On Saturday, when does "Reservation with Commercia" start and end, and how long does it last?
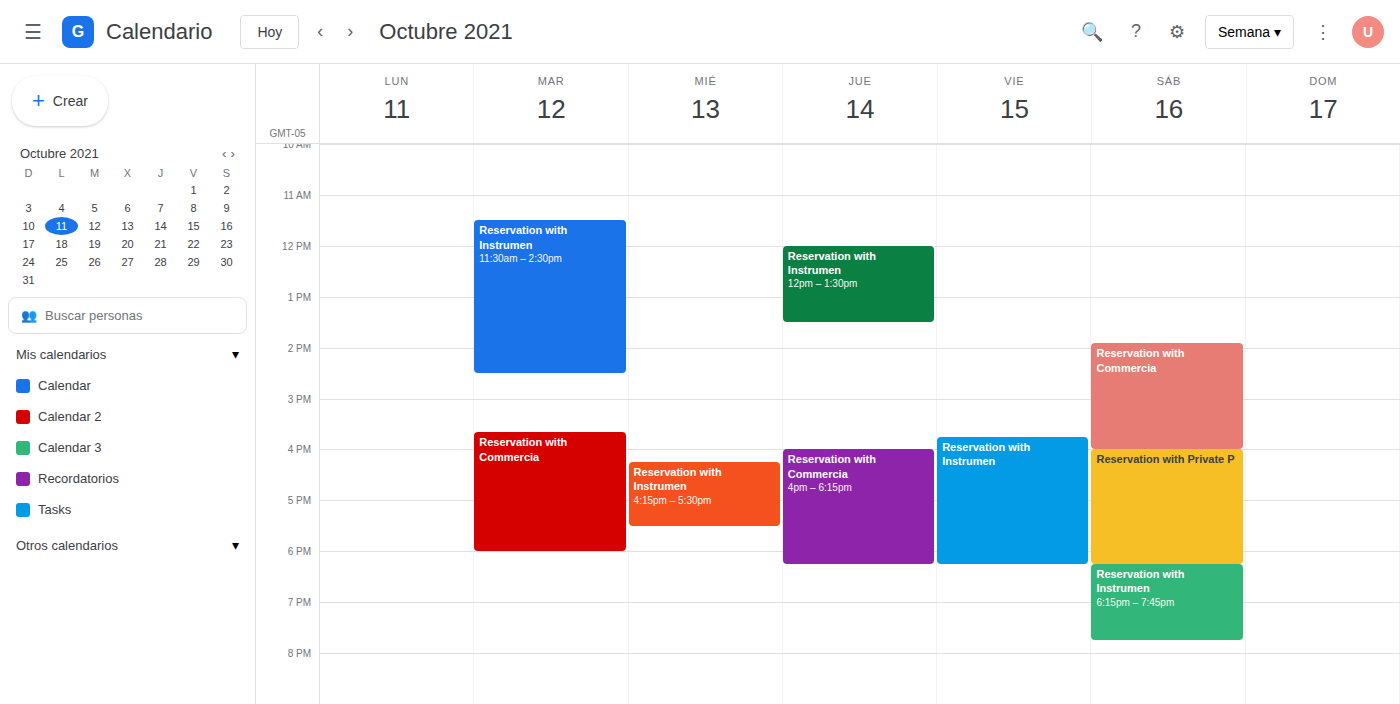
1:55 PM to 4:00 PM, 2 hours 5 minutes